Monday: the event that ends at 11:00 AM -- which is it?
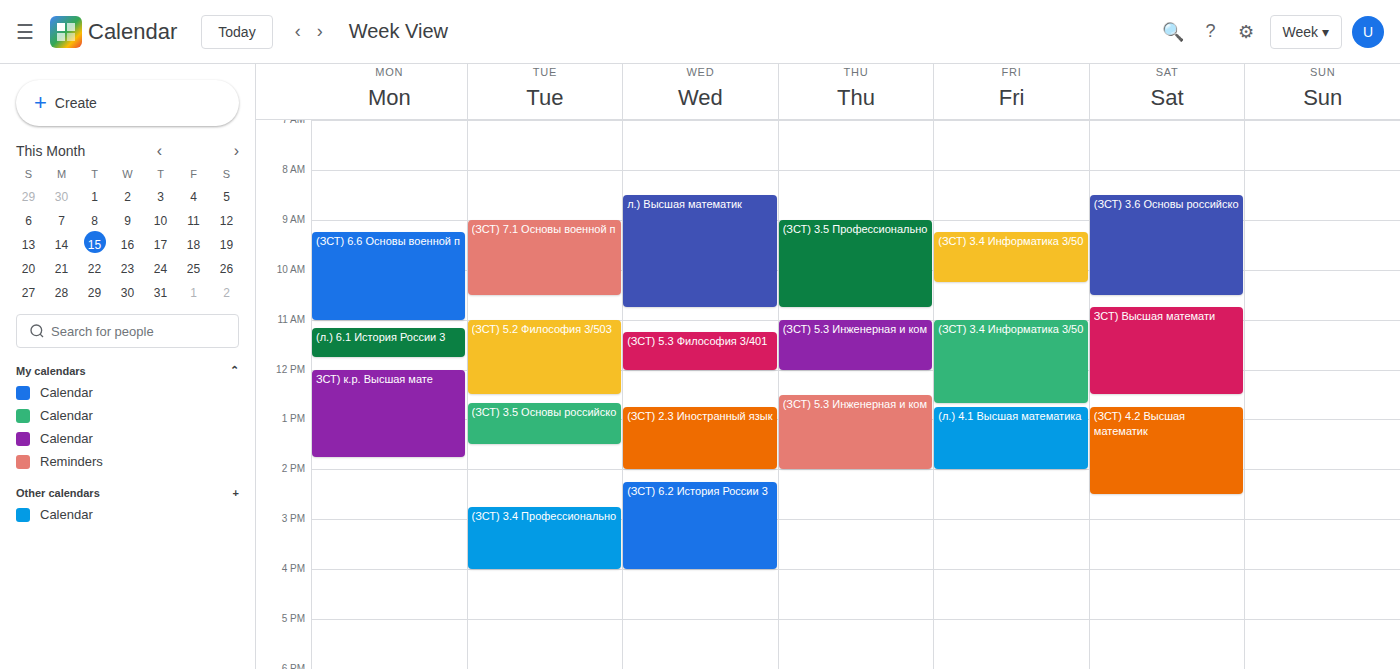
"(ЗСТ) 6.6 Основы военной п"